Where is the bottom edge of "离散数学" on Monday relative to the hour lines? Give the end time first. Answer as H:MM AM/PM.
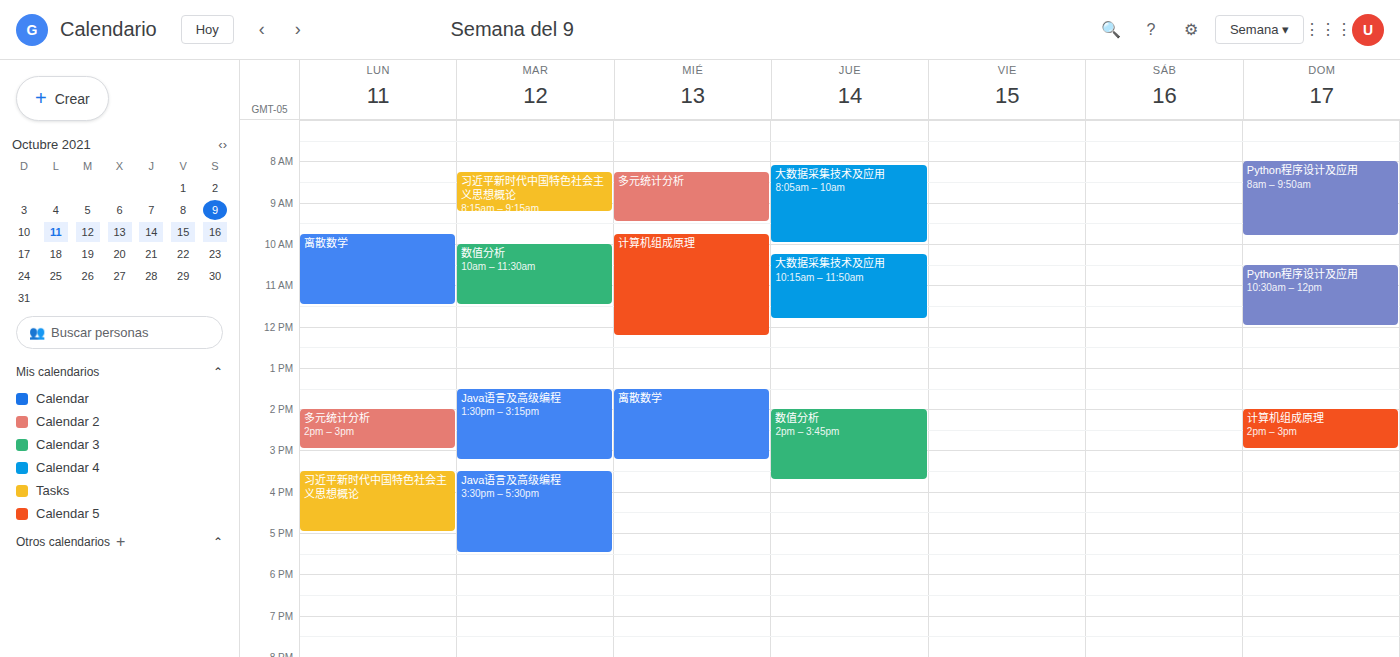
11:30 AM -- halfway between the 11 AM and 12 PM lines.